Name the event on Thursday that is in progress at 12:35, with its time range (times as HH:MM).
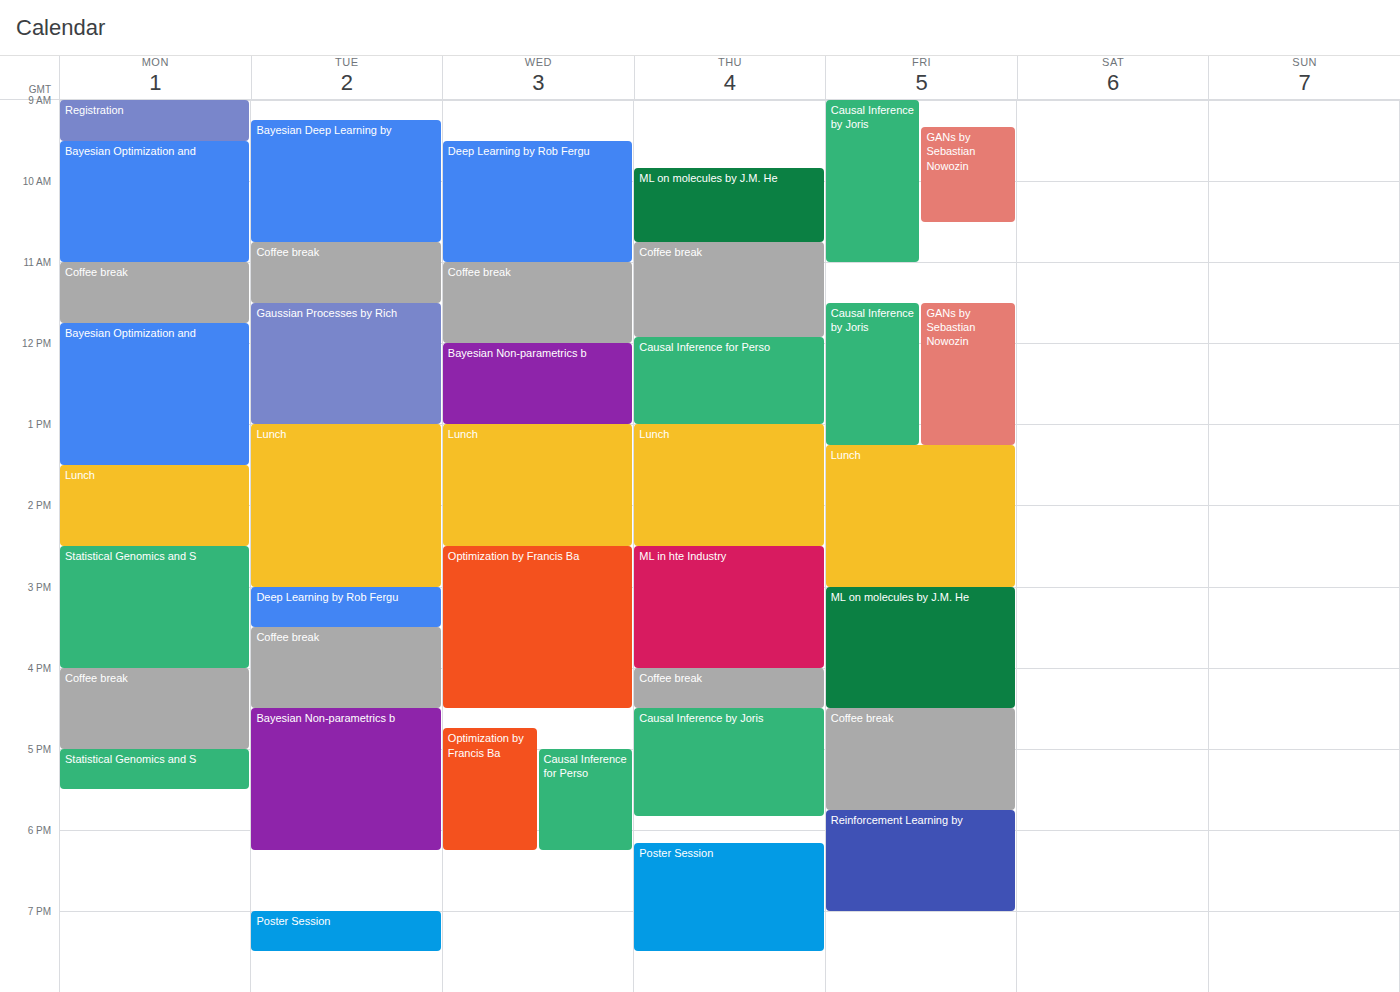
"Causal Inference for Perso", 11:55 to 13:00